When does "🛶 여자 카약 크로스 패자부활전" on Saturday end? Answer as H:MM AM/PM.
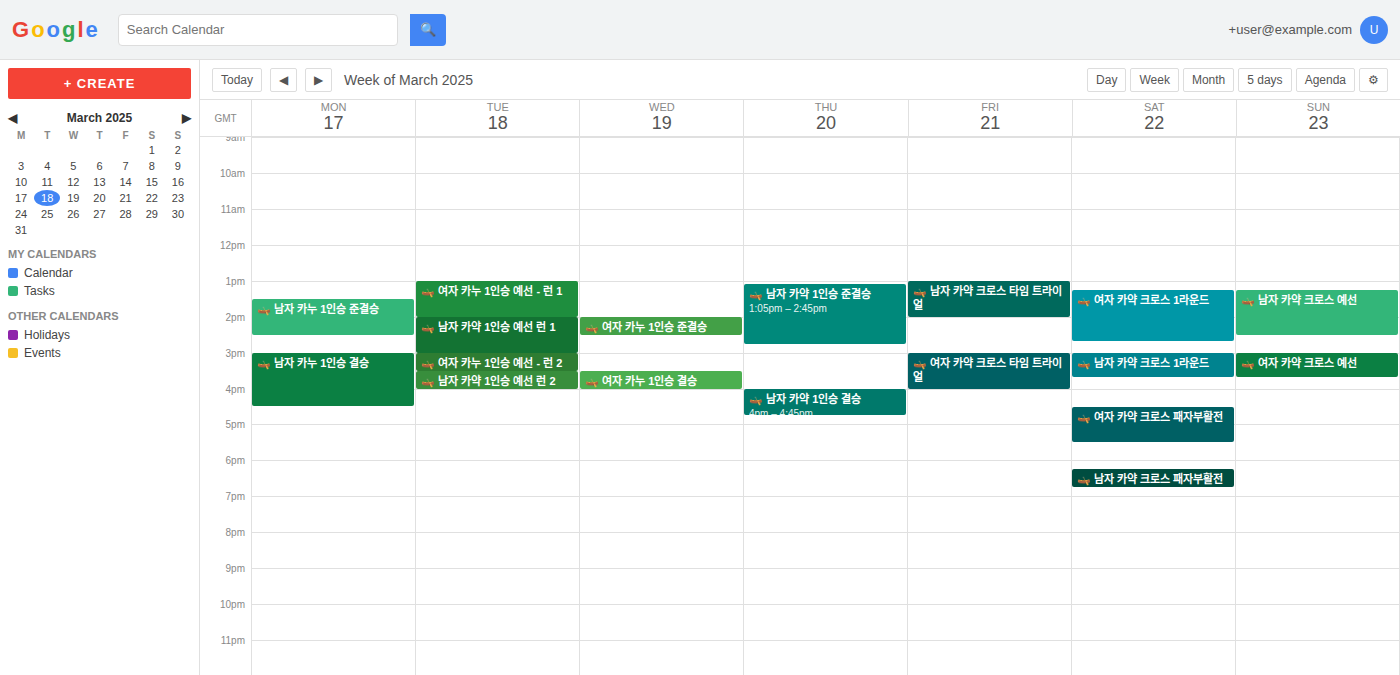
5:30 PM